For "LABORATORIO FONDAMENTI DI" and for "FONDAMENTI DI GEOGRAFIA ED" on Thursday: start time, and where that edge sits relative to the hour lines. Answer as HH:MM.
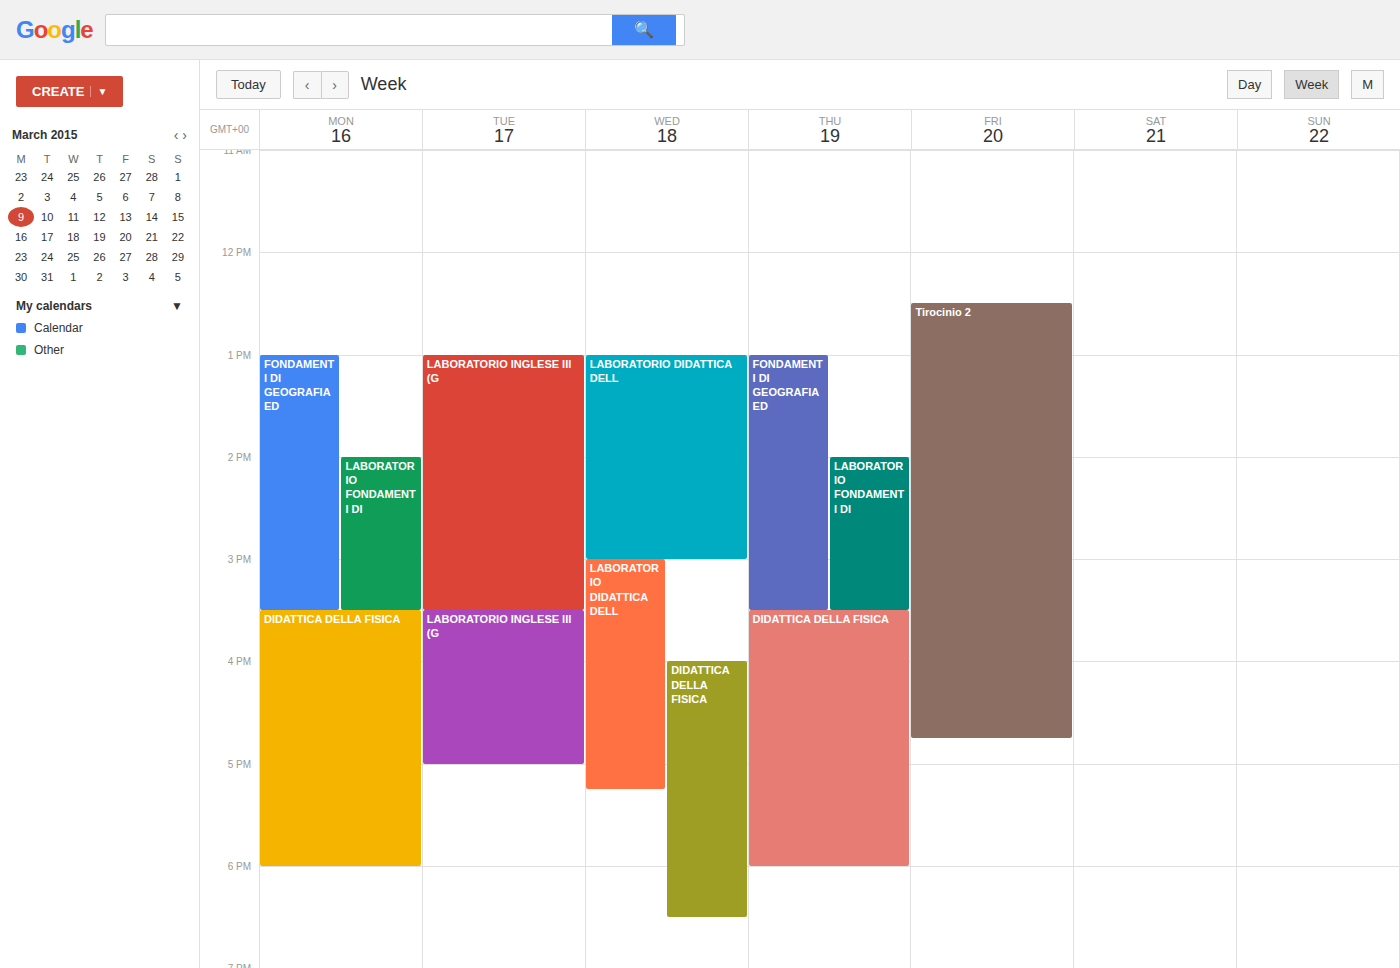
"LABORATORIO FONDAMENTI DI": 14:00, exactly on the 14:00 line. "FONDAMENTI DI GEOGRAFIA ED": 13:00, exactly on the 13:00 line.